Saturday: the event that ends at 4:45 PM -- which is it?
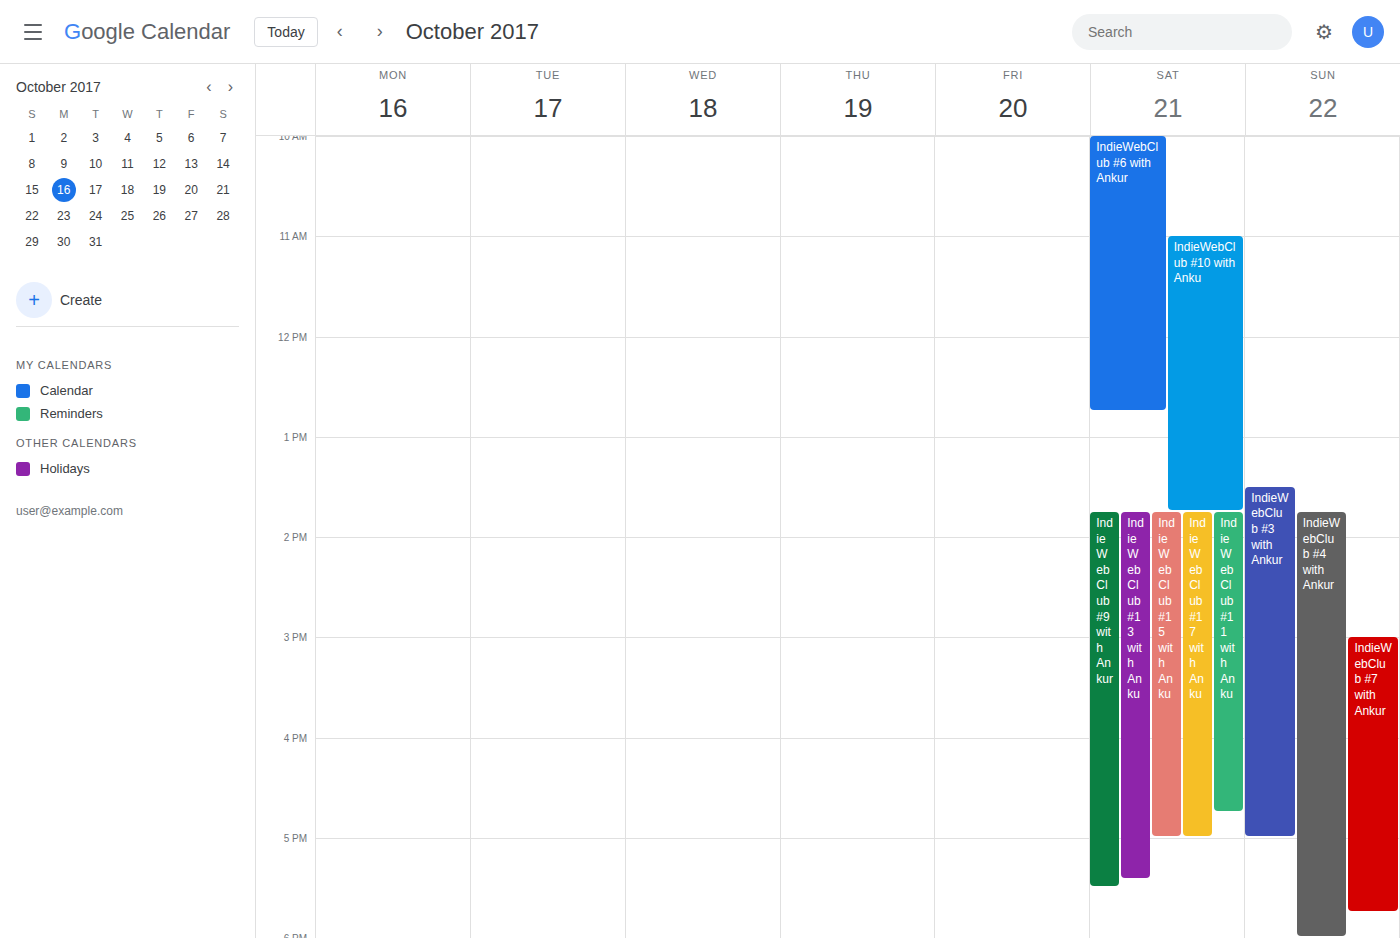
"IndieWebClub #11 with Anku"